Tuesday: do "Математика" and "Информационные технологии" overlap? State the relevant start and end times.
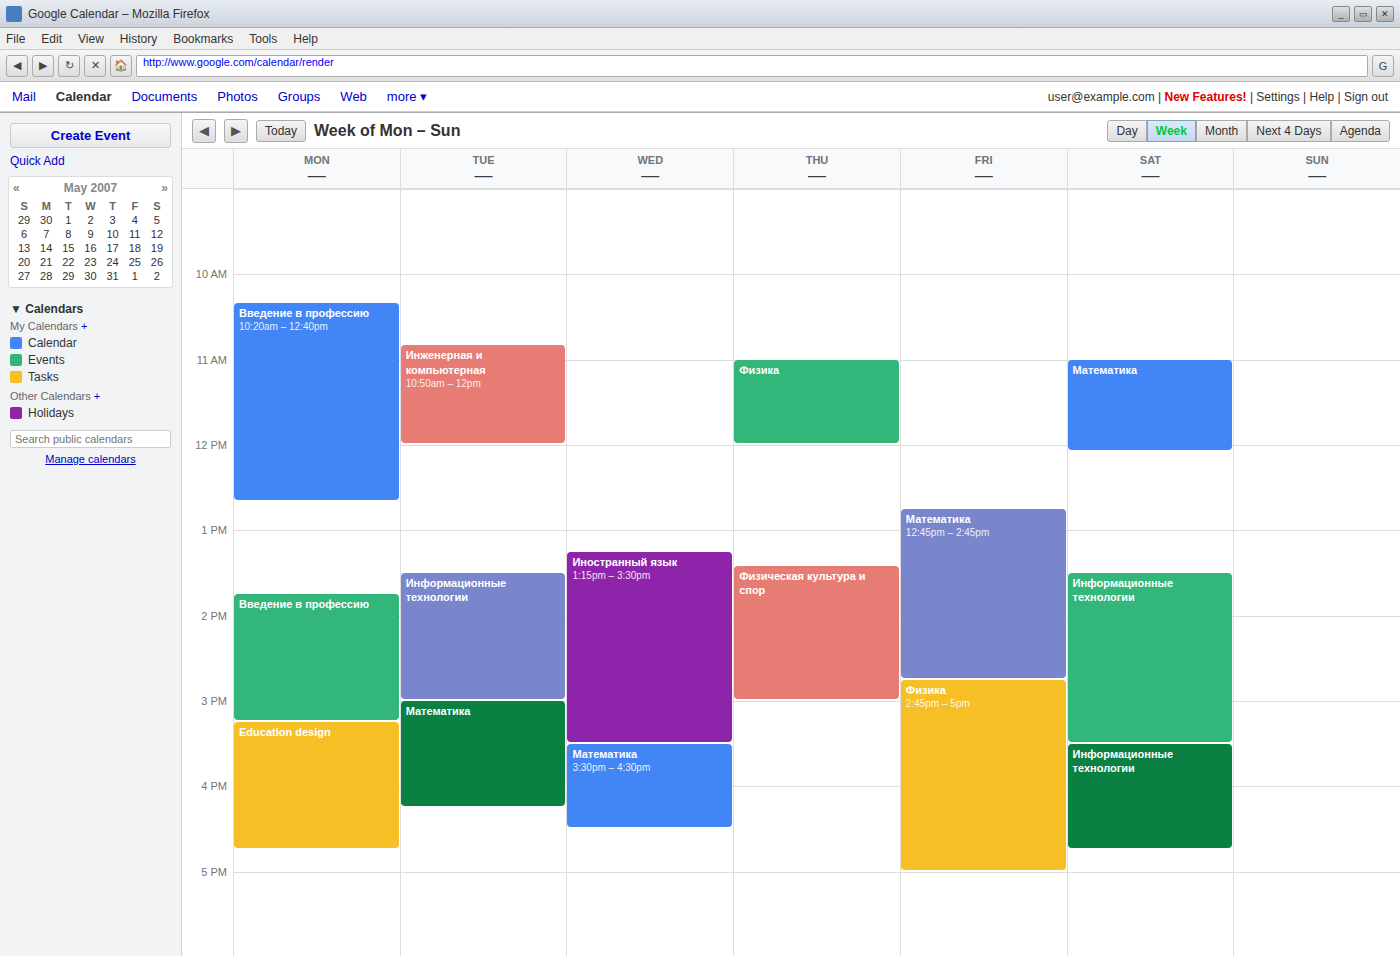
"Информационные технологии" ends at 3:00 PM, exactly when "Математика" starts -- they touch but do not overlap.